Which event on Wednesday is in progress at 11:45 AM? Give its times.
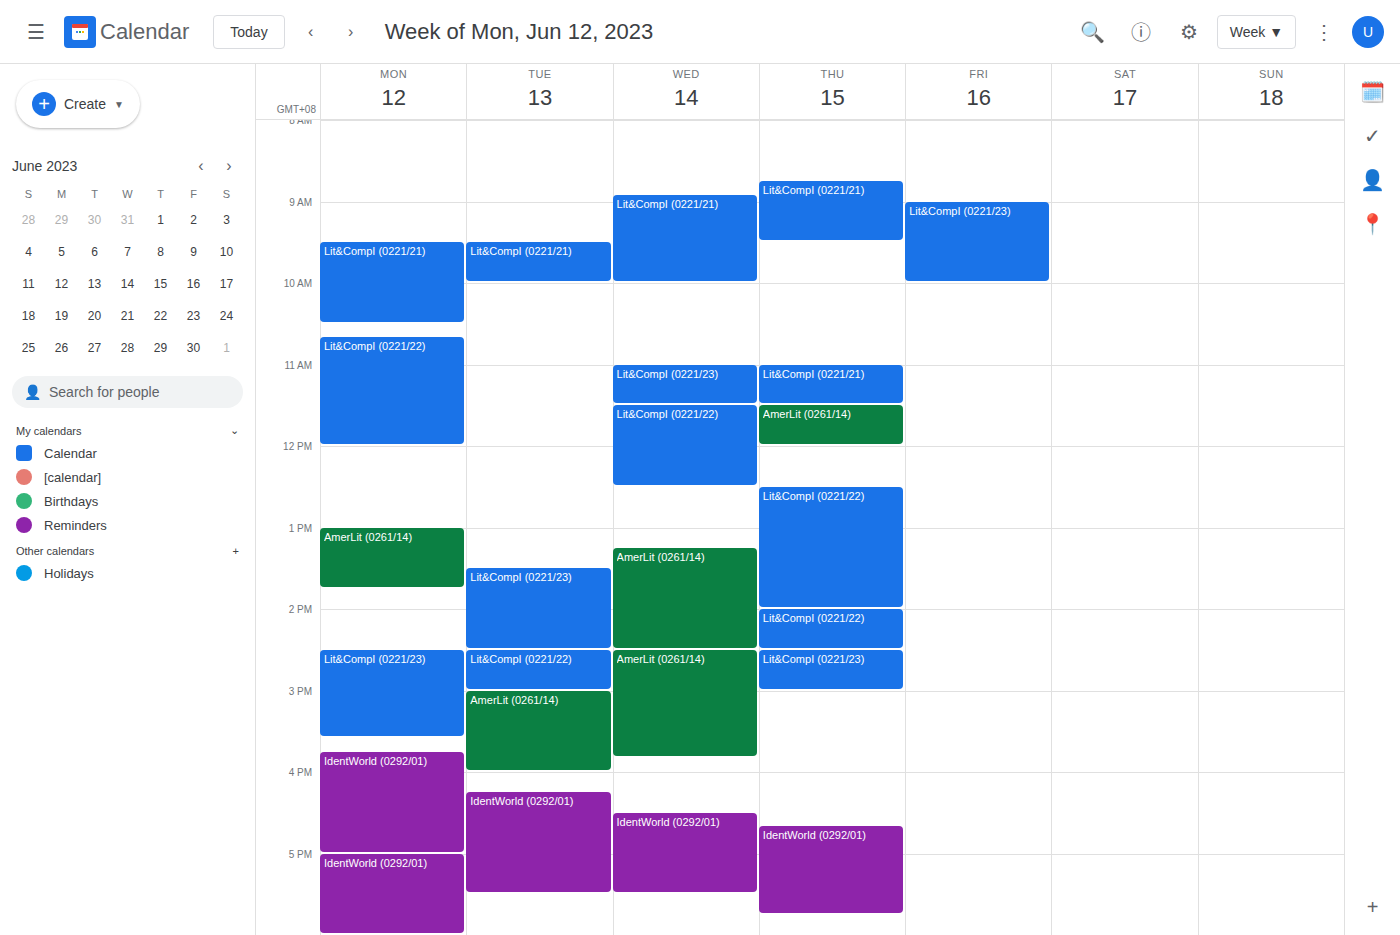
"Lit&CompI (0221/22)", 11:30 AM to 12:30 PM